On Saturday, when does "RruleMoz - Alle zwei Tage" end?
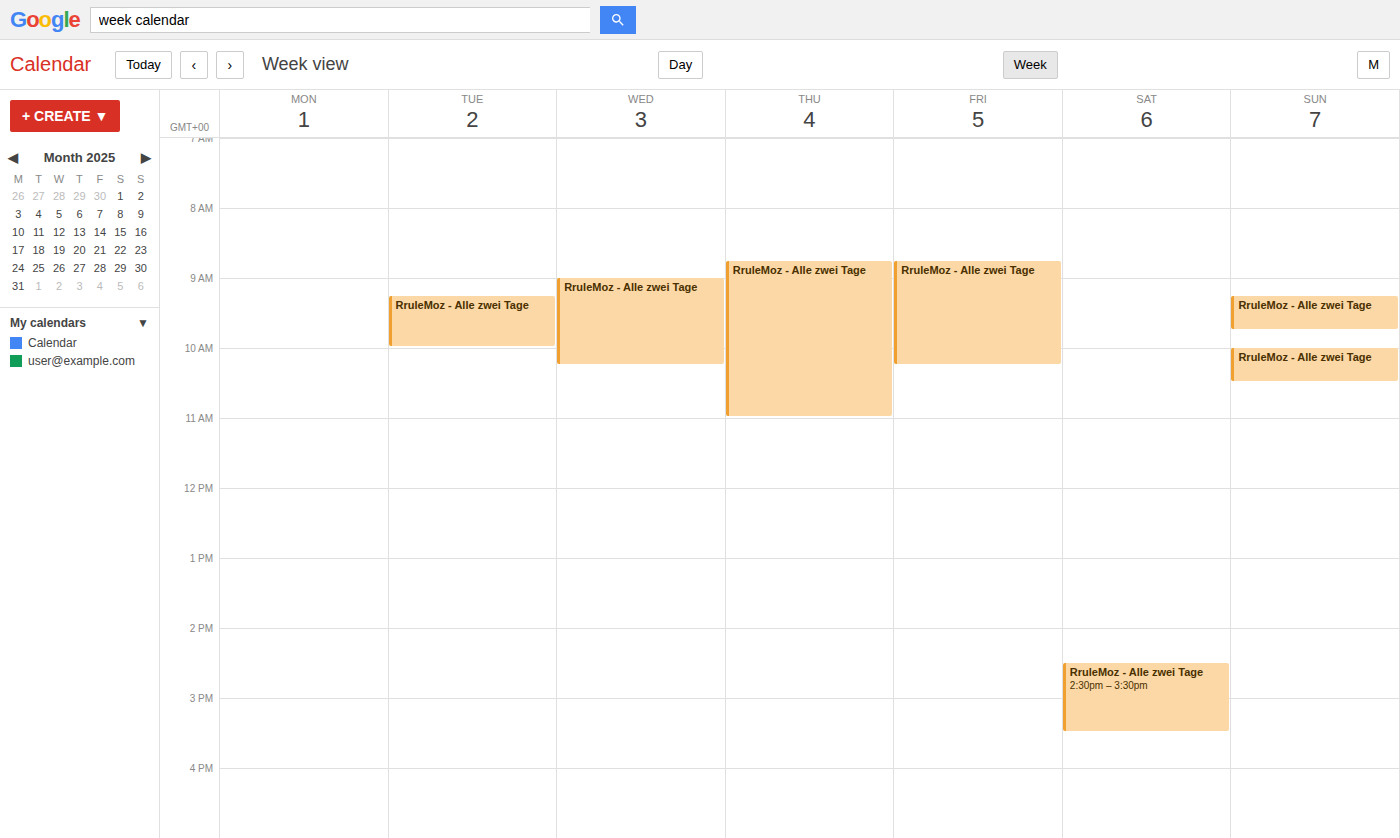
3:30 PM